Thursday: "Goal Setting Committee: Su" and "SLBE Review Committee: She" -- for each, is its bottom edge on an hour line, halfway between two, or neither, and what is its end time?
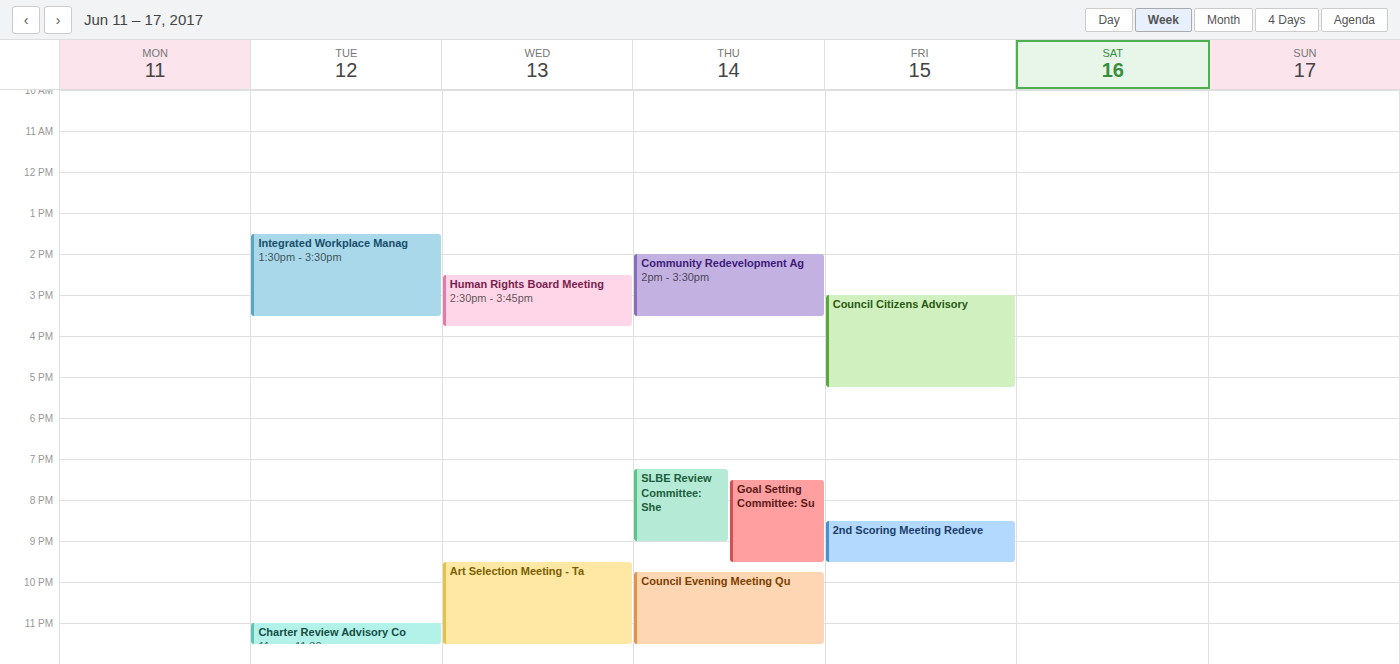
"Goal Setting Committee: Su": 9:30 PM, halfway between the 9 PM and 10 PM lines. "SLBE Review Committee: She": 9:00 PM, exactly on the 9 PM line.